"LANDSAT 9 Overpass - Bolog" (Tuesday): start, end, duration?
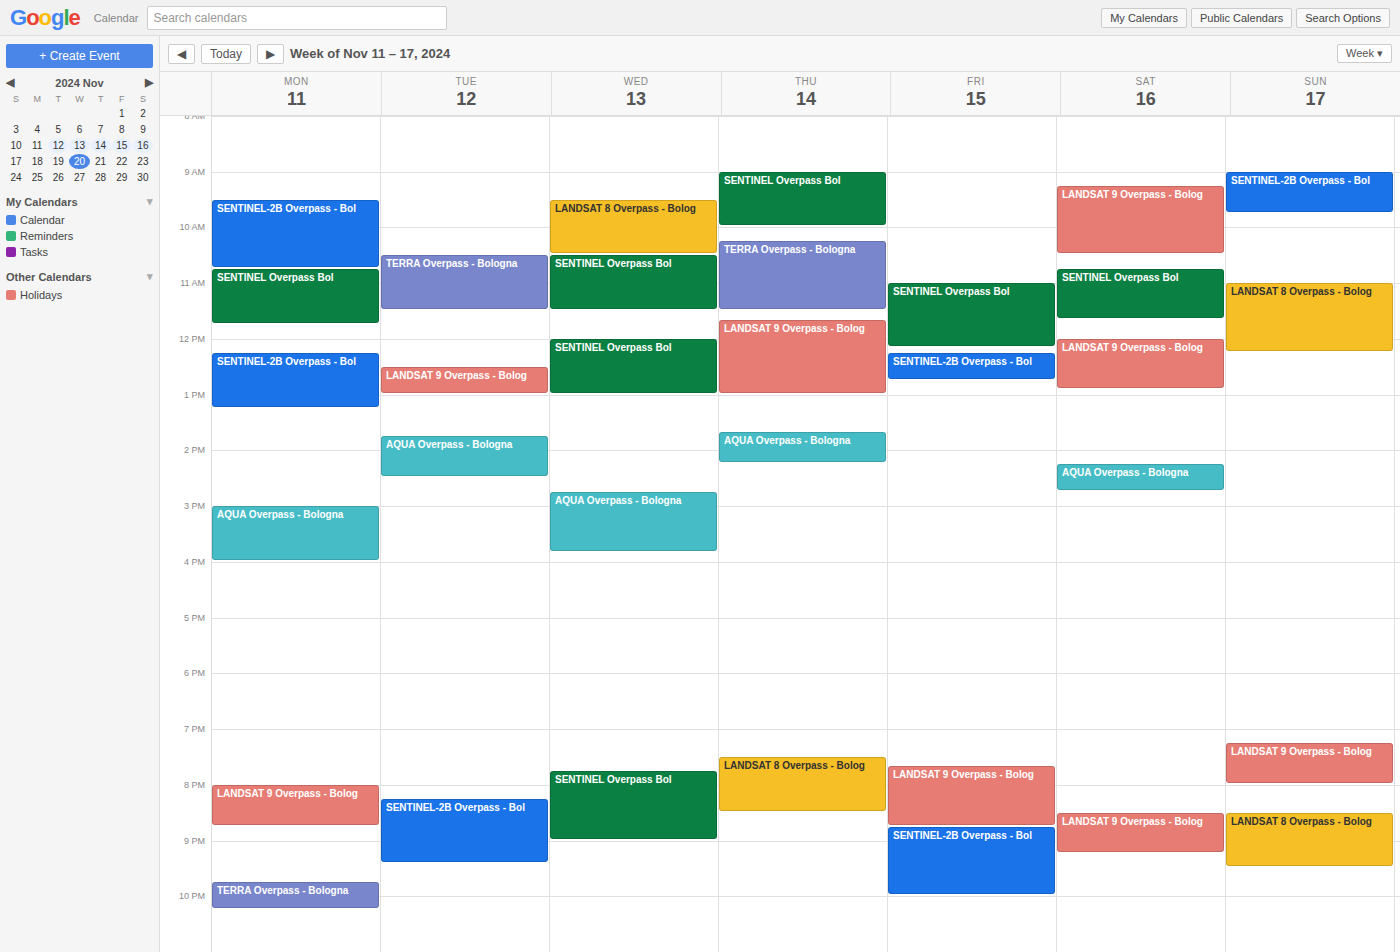
12:30 PM to 1:00 PM, 30 minutes